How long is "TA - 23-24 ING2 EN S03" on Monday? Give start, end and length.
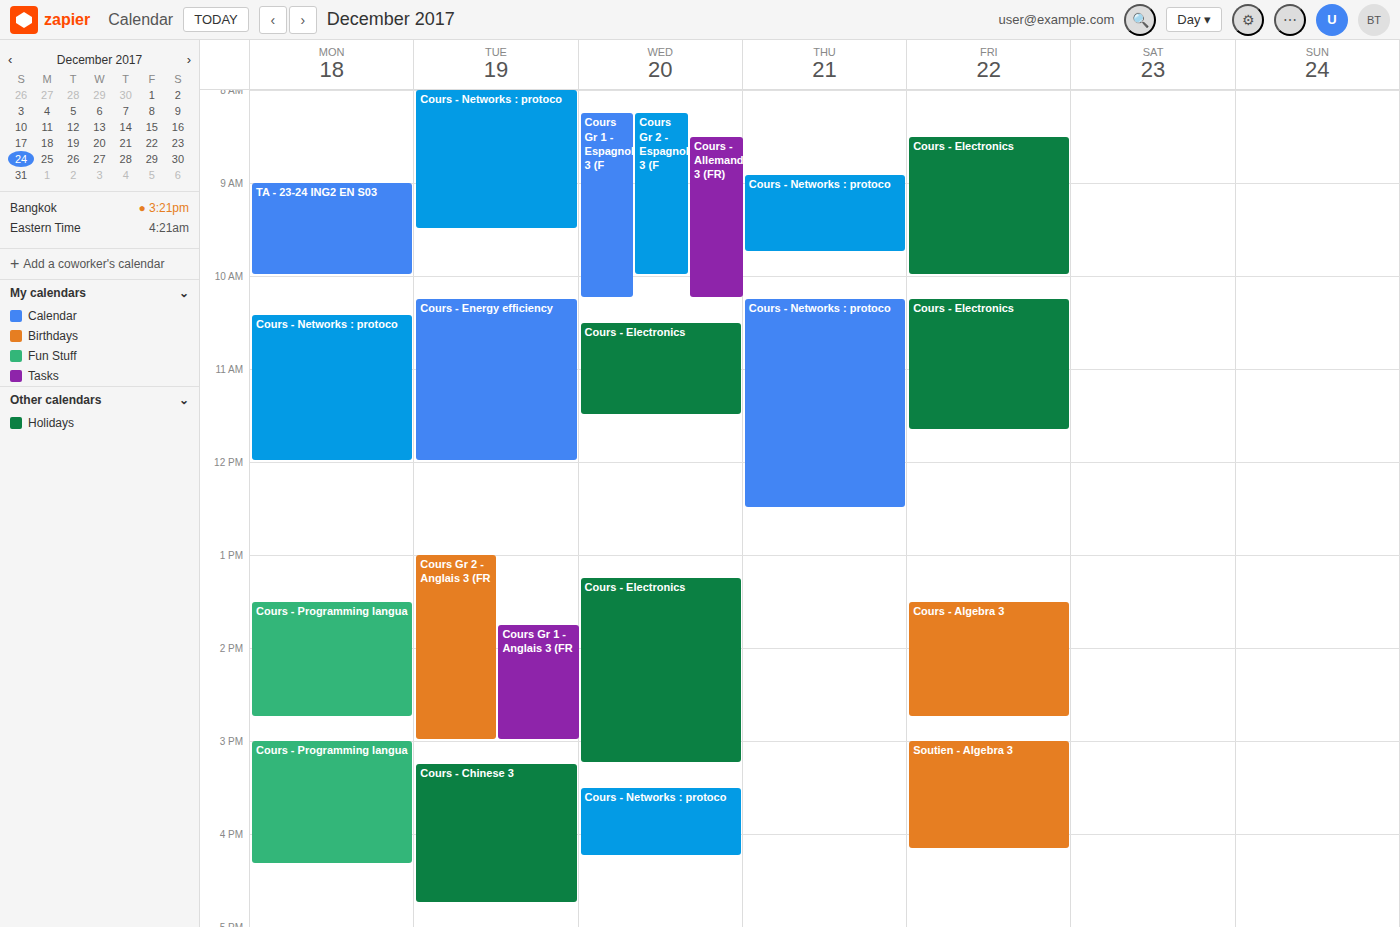
9:00 AM to 10:00 AM, 1 hour